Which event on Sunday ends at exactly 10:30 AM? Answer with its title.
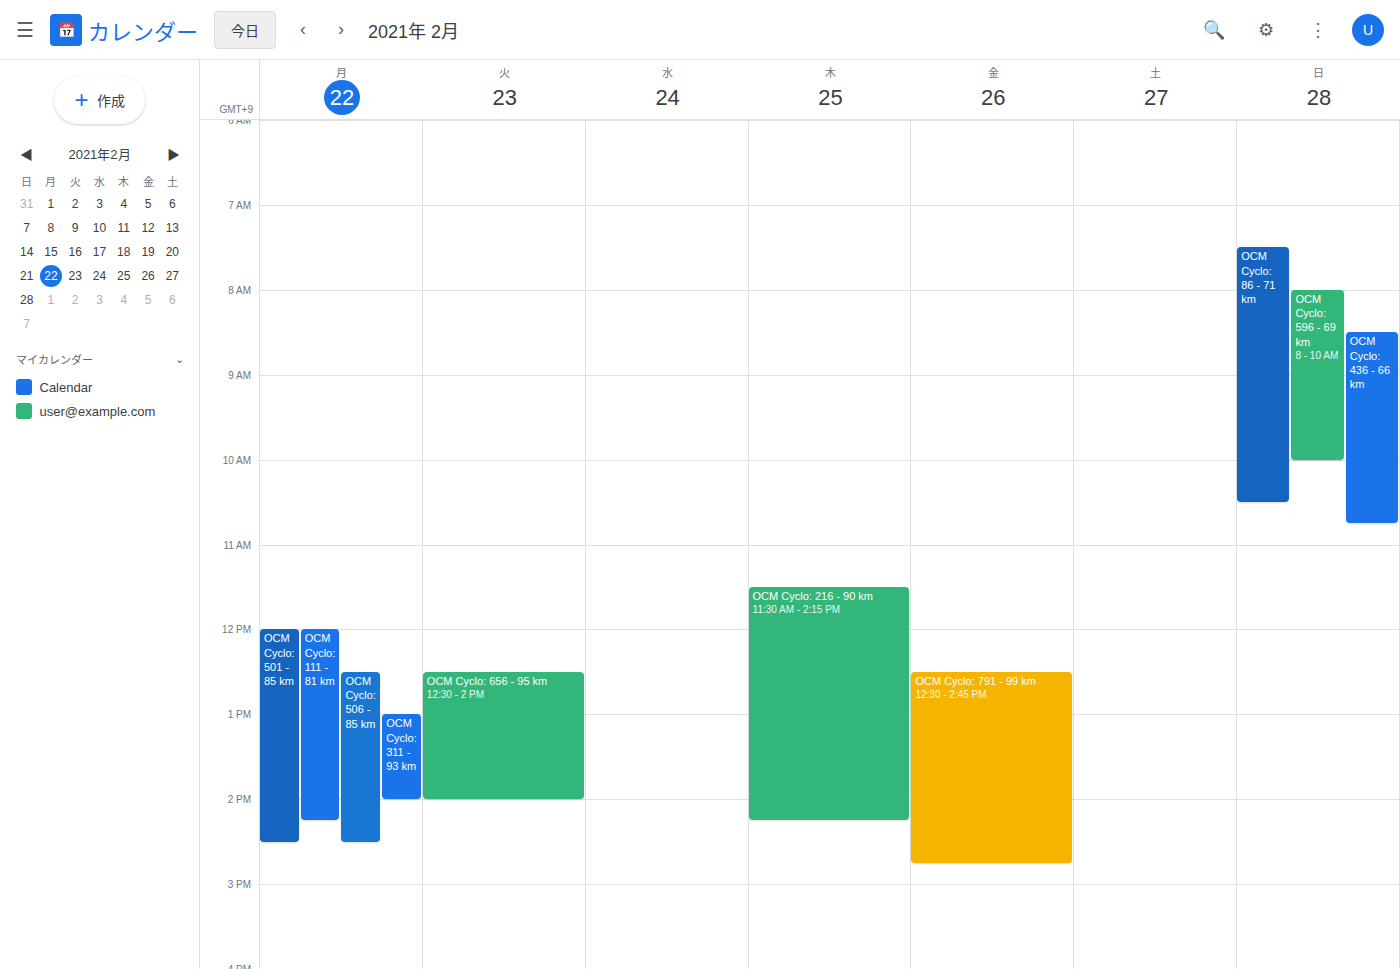
"OCM Cyclo: 86 - 71 km"